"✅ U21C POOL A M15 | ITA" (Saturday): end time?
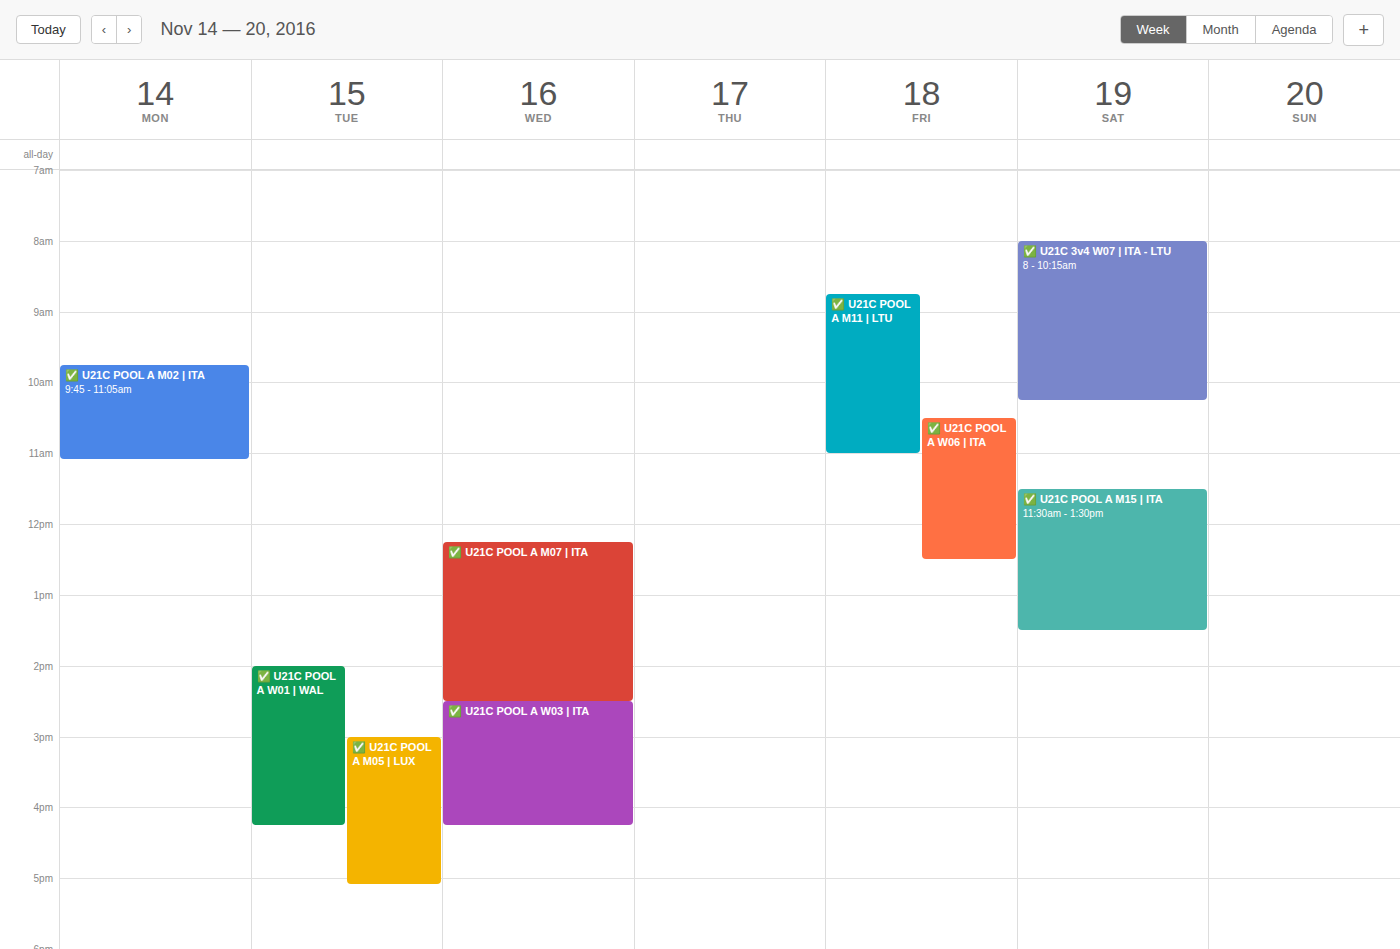
1:30 PM